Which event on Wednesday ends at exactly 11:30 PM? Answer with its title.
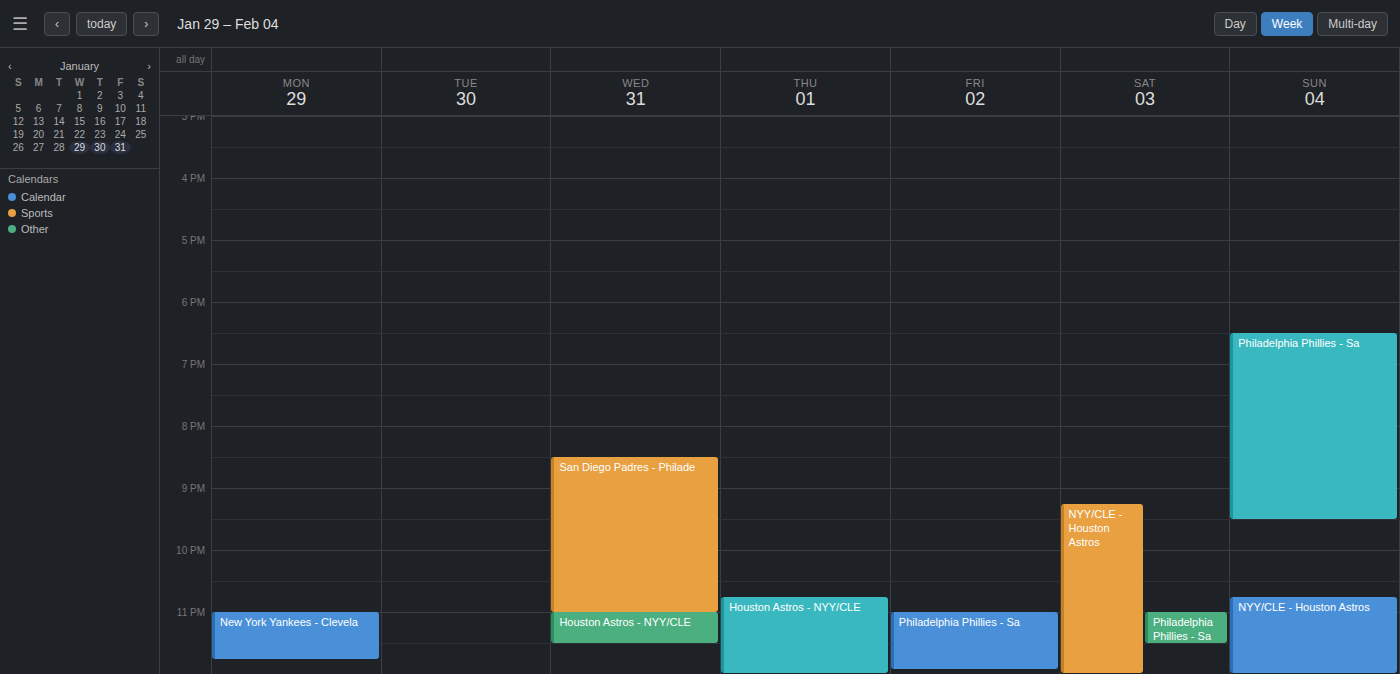
"Houston Astros - NYY/CLE"